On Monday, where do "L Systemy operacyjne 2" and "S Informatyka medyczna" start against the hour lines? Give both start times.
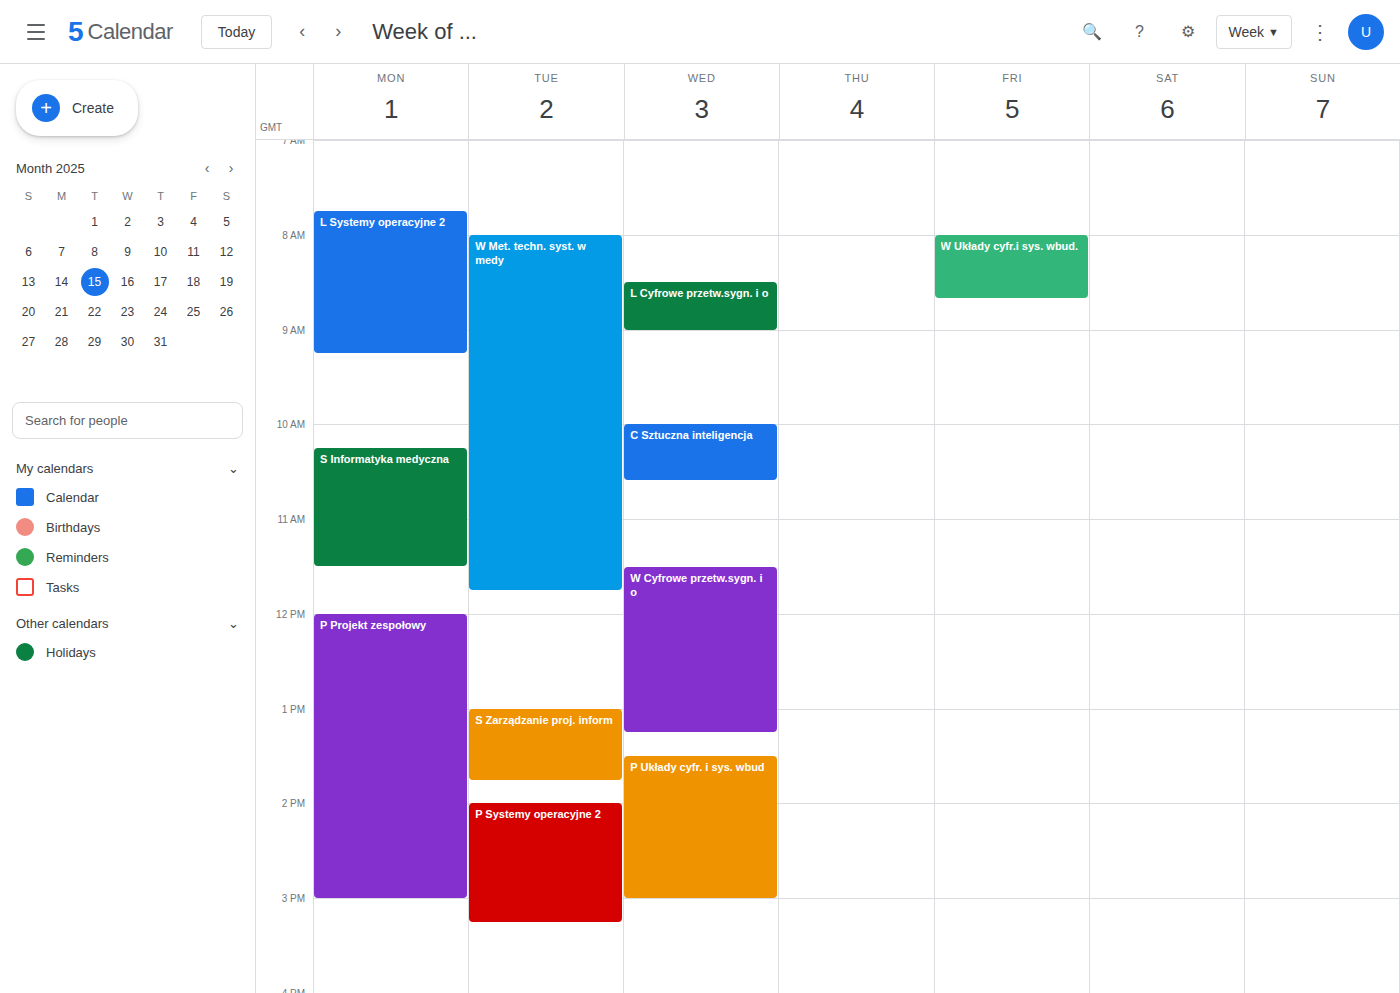
"L Systemy operacyjne 2": 7:45 AM, neither: three quarters of the way from the 7 AM line to the 8 AM line. "S Informatyka medyczna": 10:15 AM, neither: a quarter of the way from the 10 AM line to the 11 AM line.